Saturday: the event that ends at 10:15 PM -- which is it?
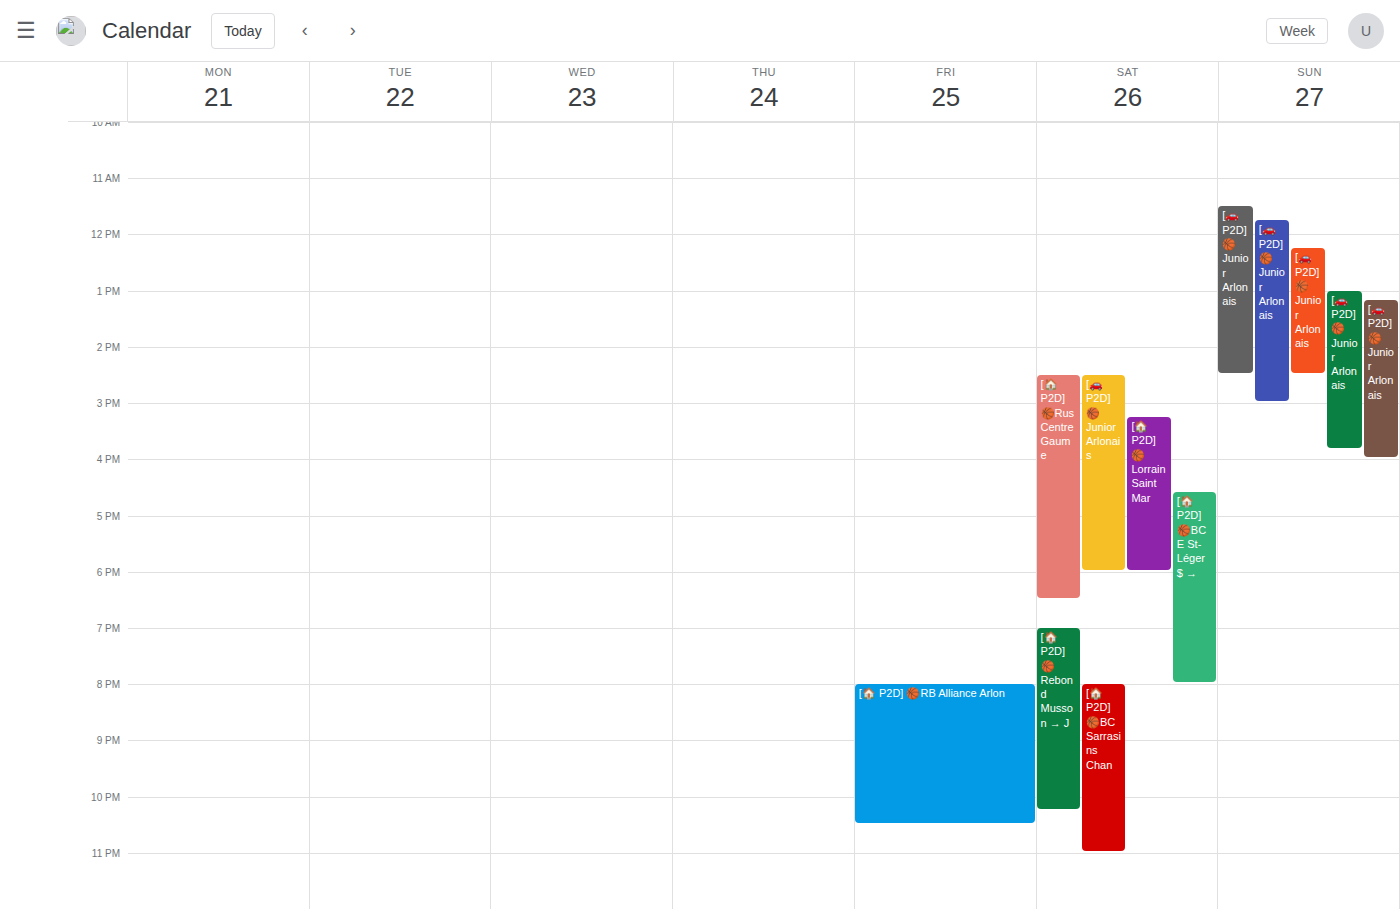
"[🏠 P2D] 🏀Rebond Musson → J"